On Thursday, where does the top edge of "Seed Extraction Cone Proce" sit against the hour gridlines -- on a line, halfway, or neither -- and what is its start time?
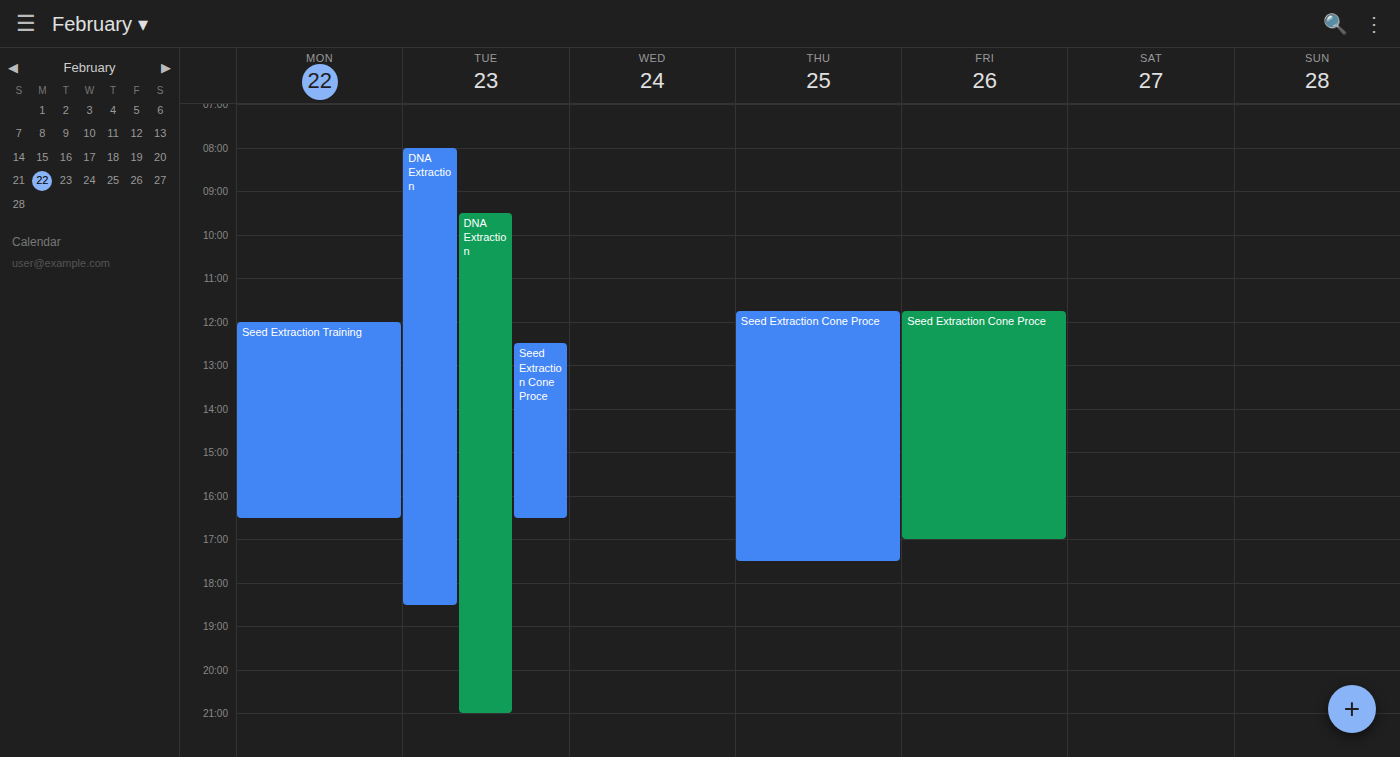
11:45 AM -- neither: three quarters of the way from the 11 AM line to the 12 PM line.